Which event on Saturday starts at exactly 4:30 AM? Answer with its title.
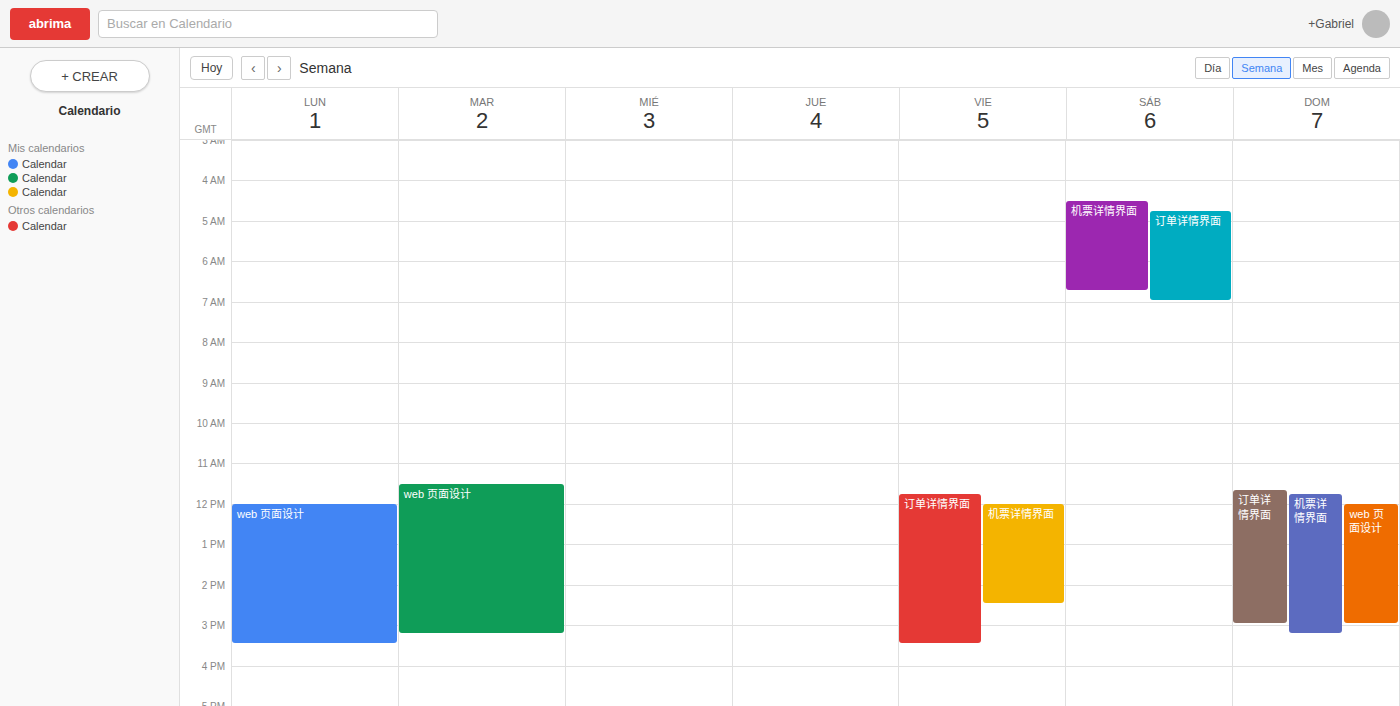
"机票详情界面"